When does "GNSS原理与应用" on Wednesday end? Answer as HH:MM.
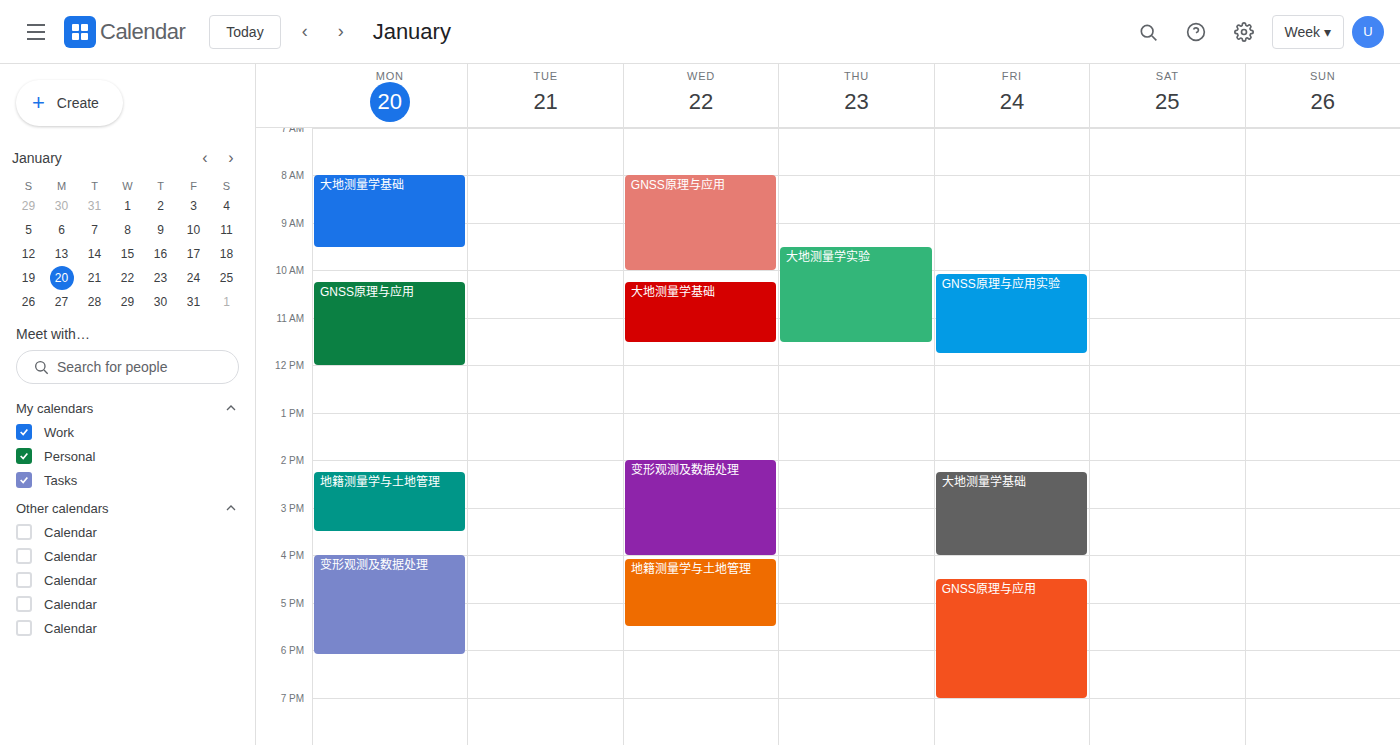
10:00